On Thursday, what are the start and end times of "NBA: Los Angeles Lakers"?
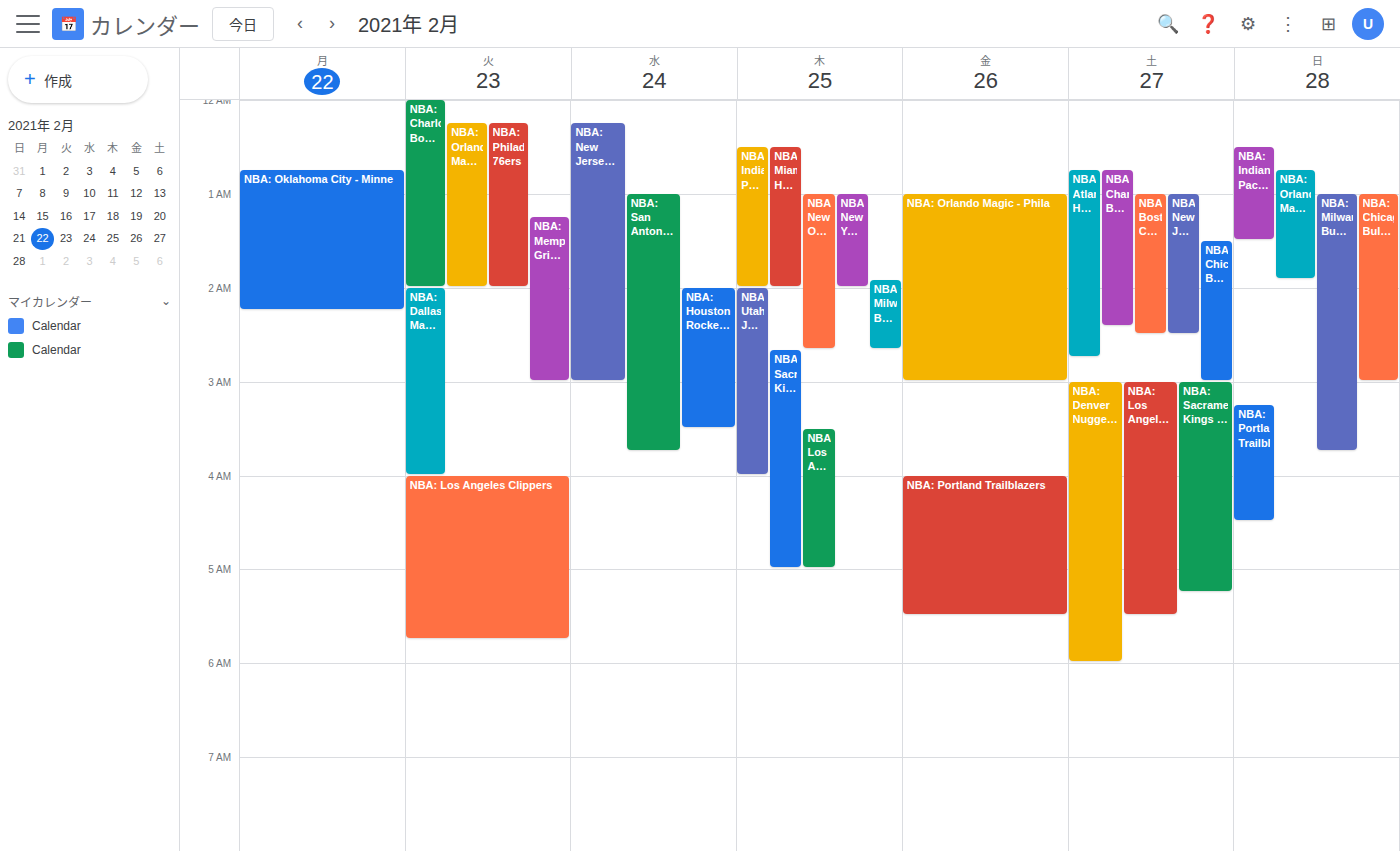
3:30 AM to 5:00 AM